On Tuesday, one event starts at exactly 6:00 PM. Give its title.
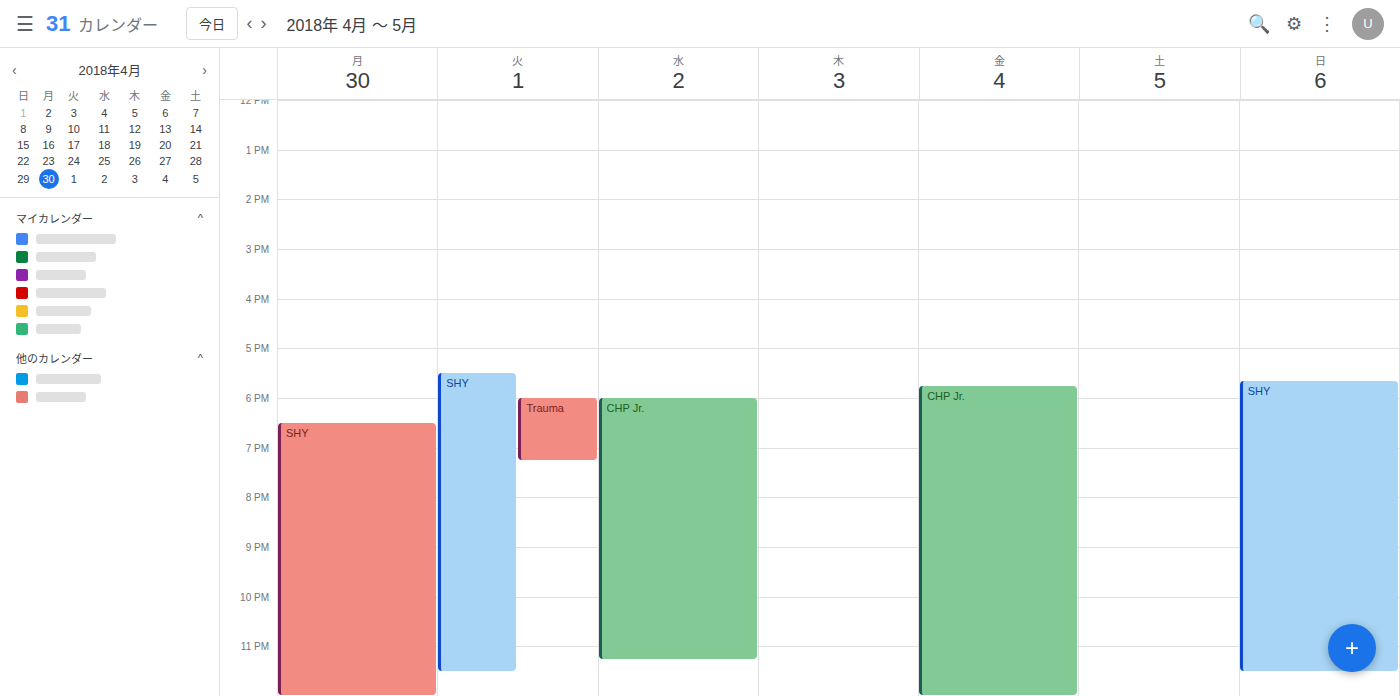
"Trauma"